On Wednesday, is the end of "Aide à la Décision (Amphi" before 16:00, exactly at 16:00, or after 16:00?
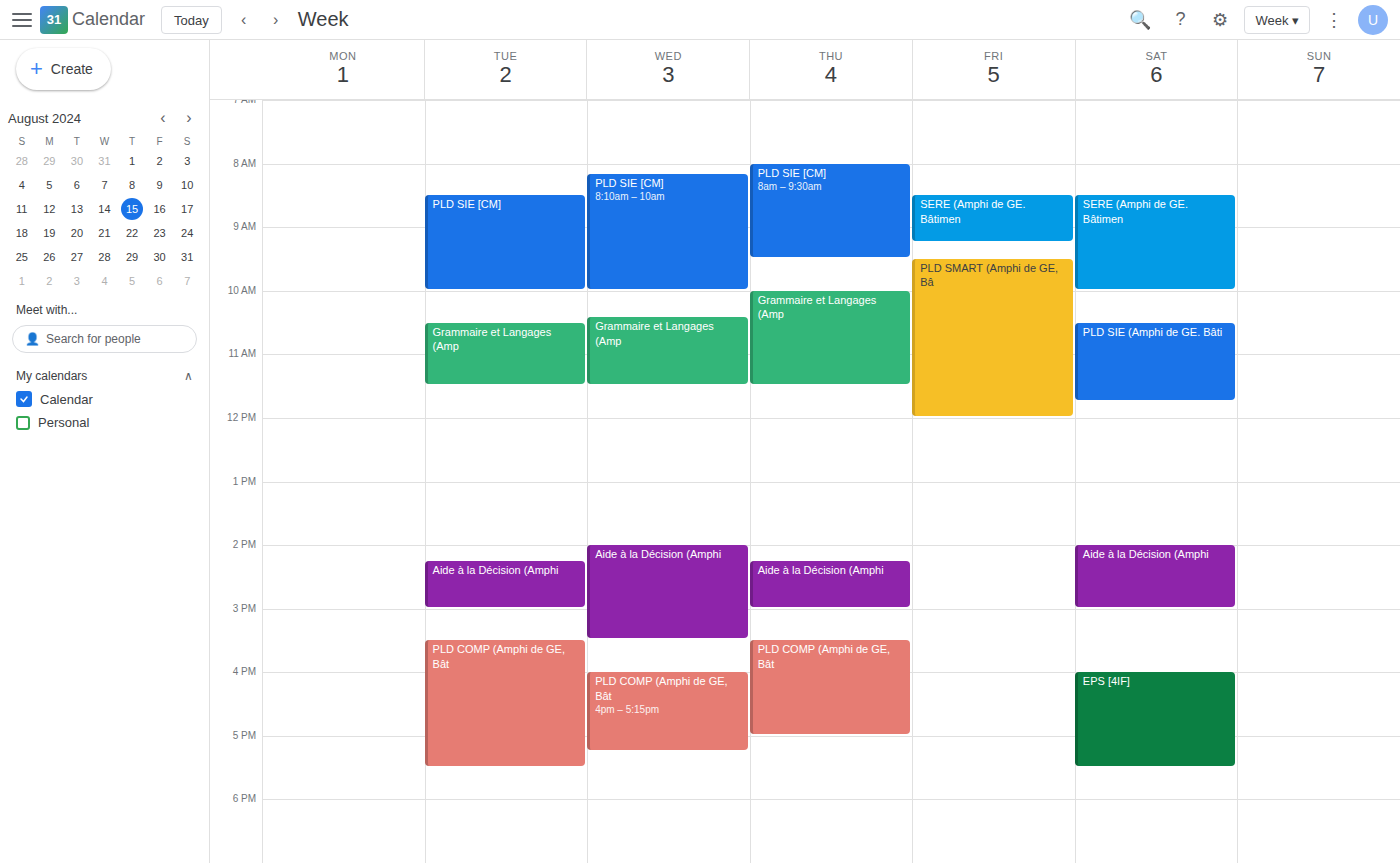
15:30 -- before 16:00, 30 minutes above the 16:00 line.